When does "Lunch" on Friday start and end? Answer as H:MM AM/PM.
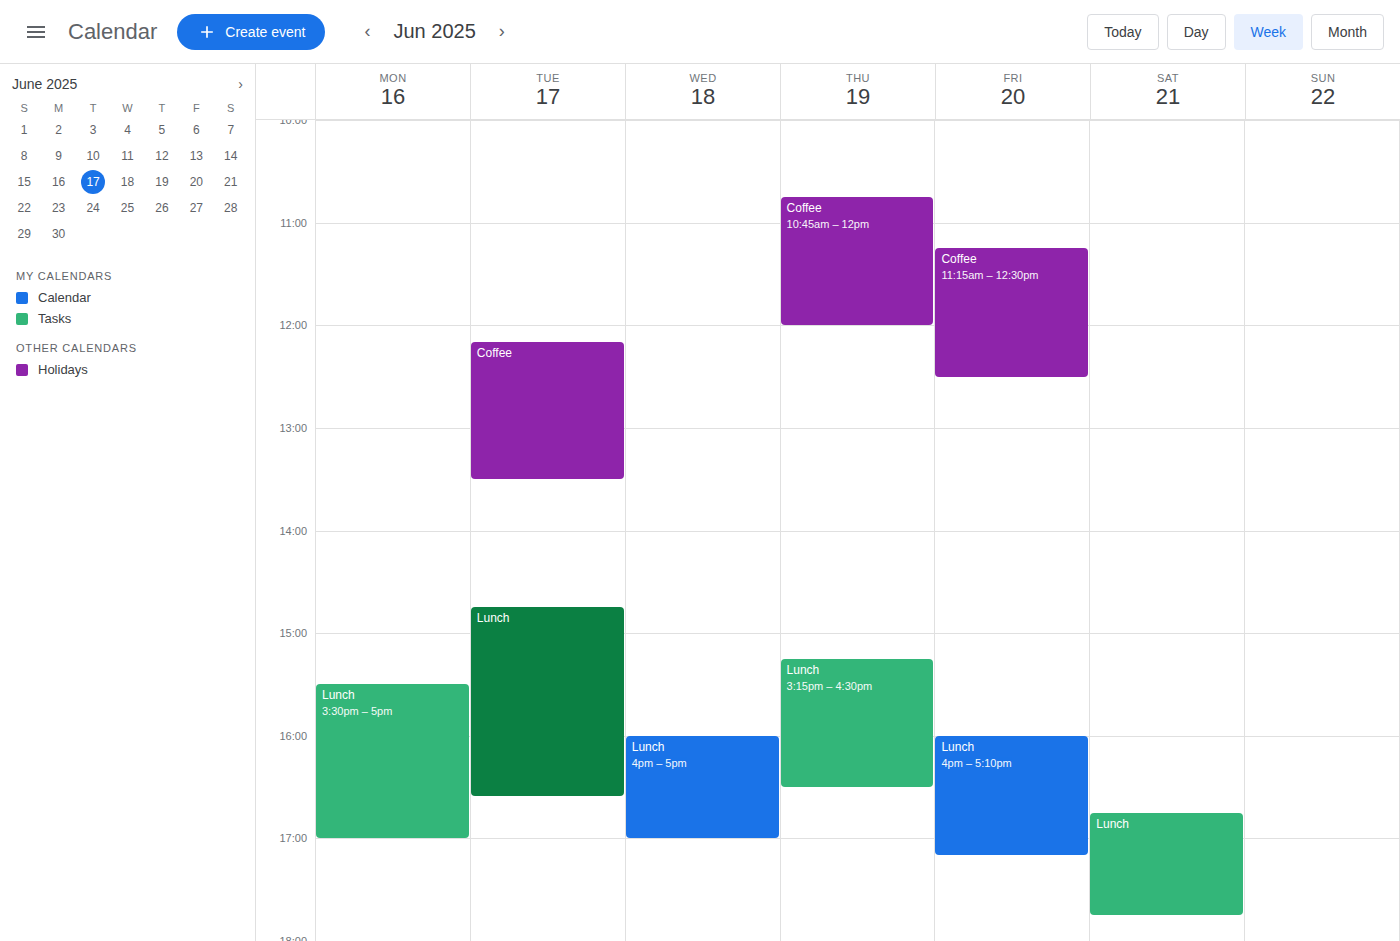
4:00 PM to 5:10 PM